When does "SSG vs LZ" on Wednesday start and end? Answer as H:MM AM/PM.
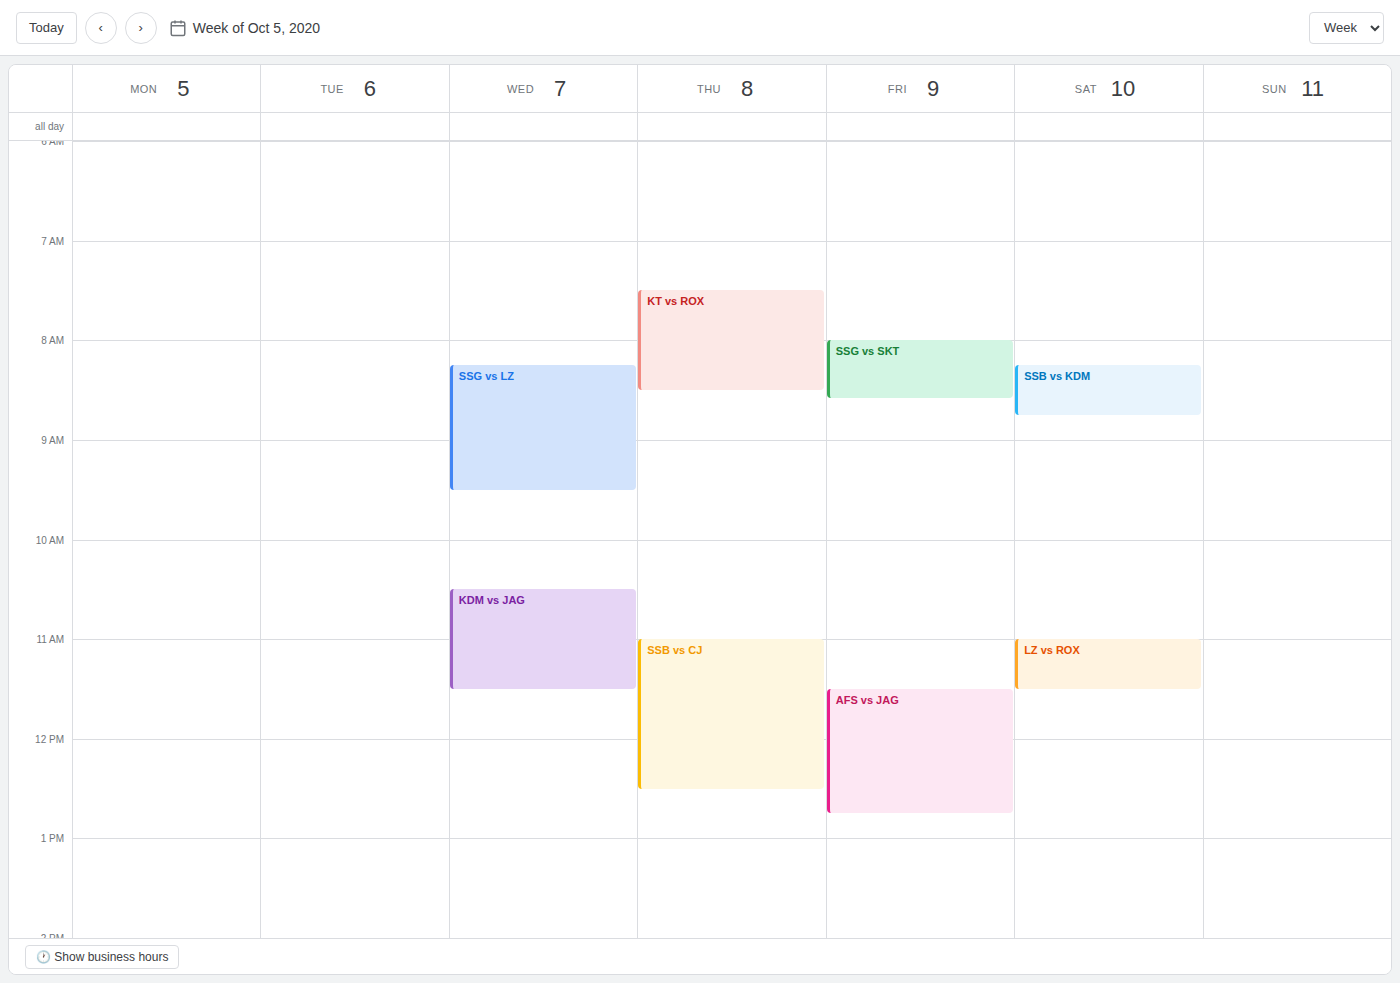
8:15 AM to 9:30 AM